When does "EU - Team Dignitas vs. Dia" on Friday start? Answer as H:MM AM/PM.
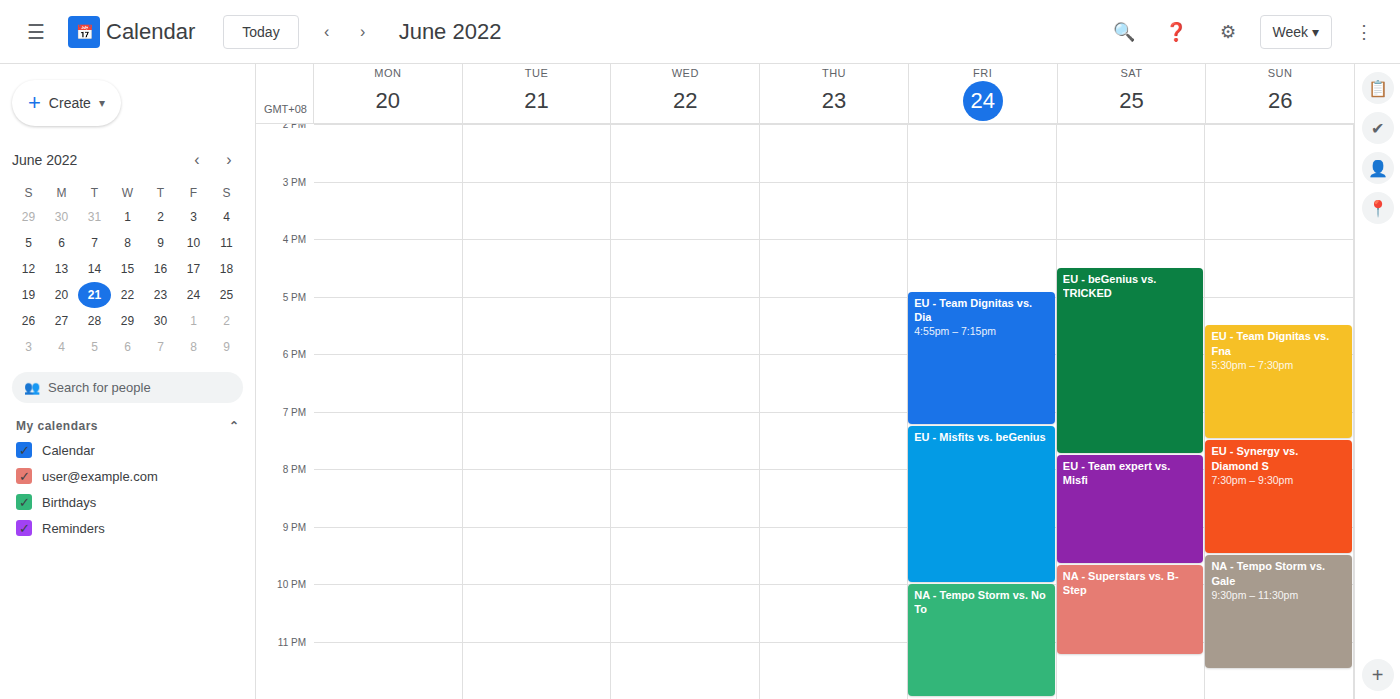
4:55 PM